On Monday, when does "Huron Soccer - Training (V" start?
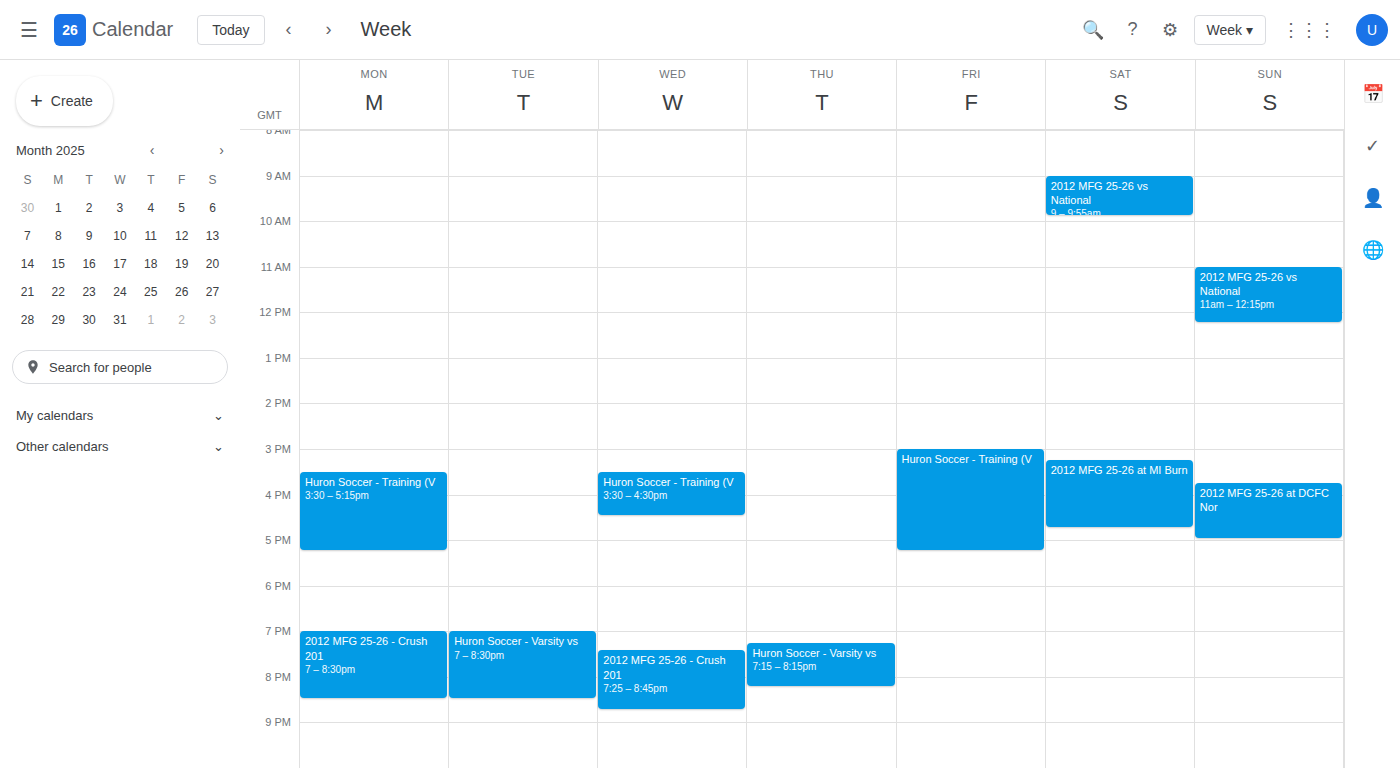
3:30 PM